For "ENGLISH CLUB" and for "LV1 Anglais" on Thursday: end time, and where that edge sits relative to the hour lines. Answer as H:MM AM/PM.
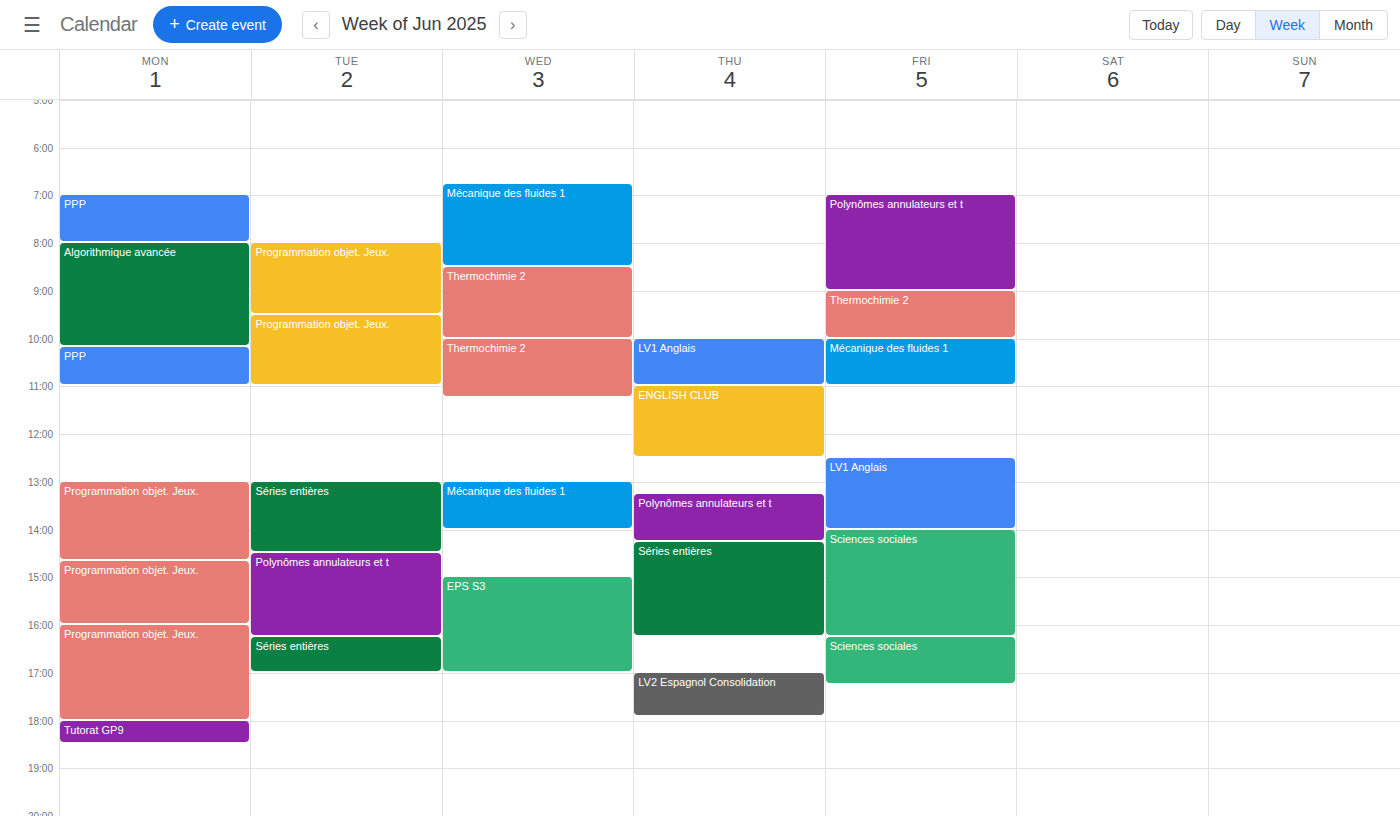
"ENGLISH CLUB": 12:30 PM, halfway between the 12 PM and 1 PM lines. "LV1 Anglais": 11:00 AM, exactly on the 11 AM line.